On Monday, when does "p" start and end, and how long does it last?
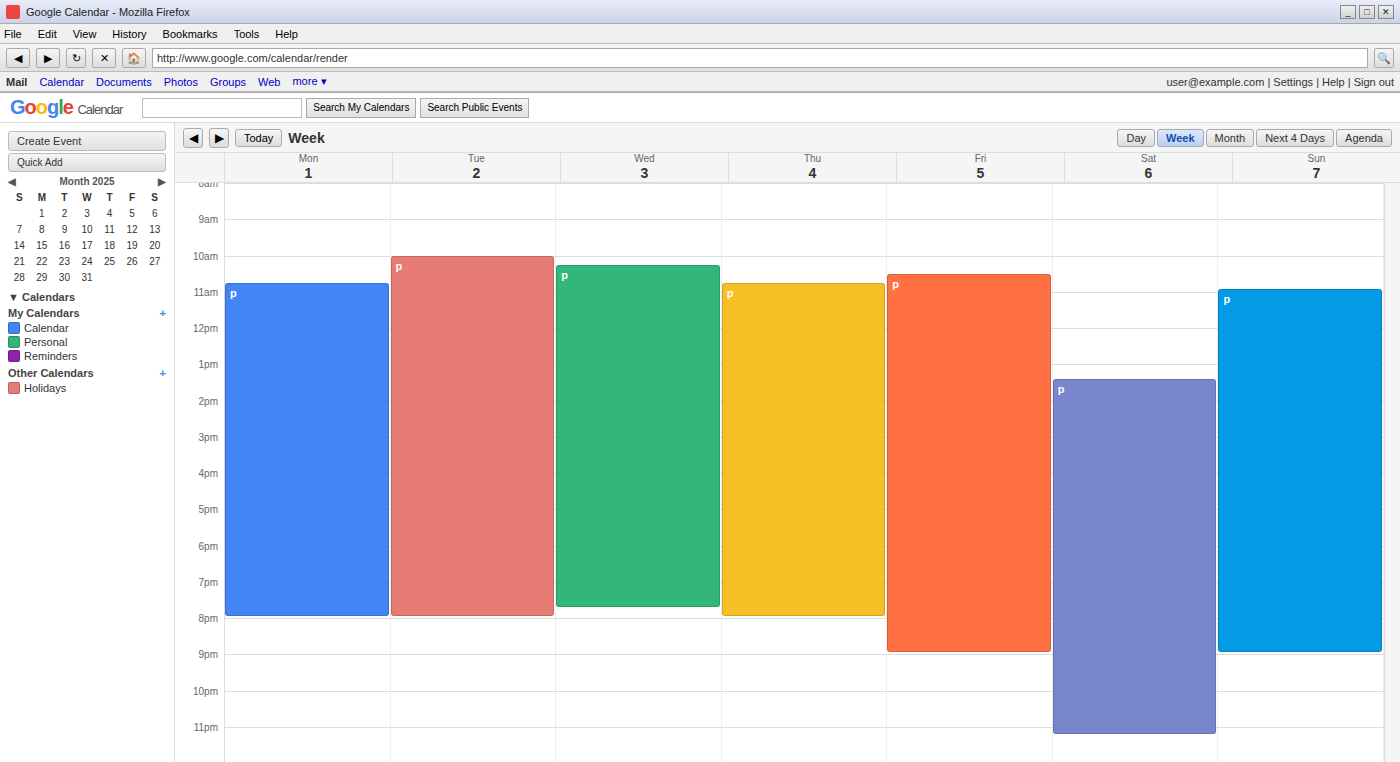
10:45 AM to 8:00 PM, 9 hours 15 minutes